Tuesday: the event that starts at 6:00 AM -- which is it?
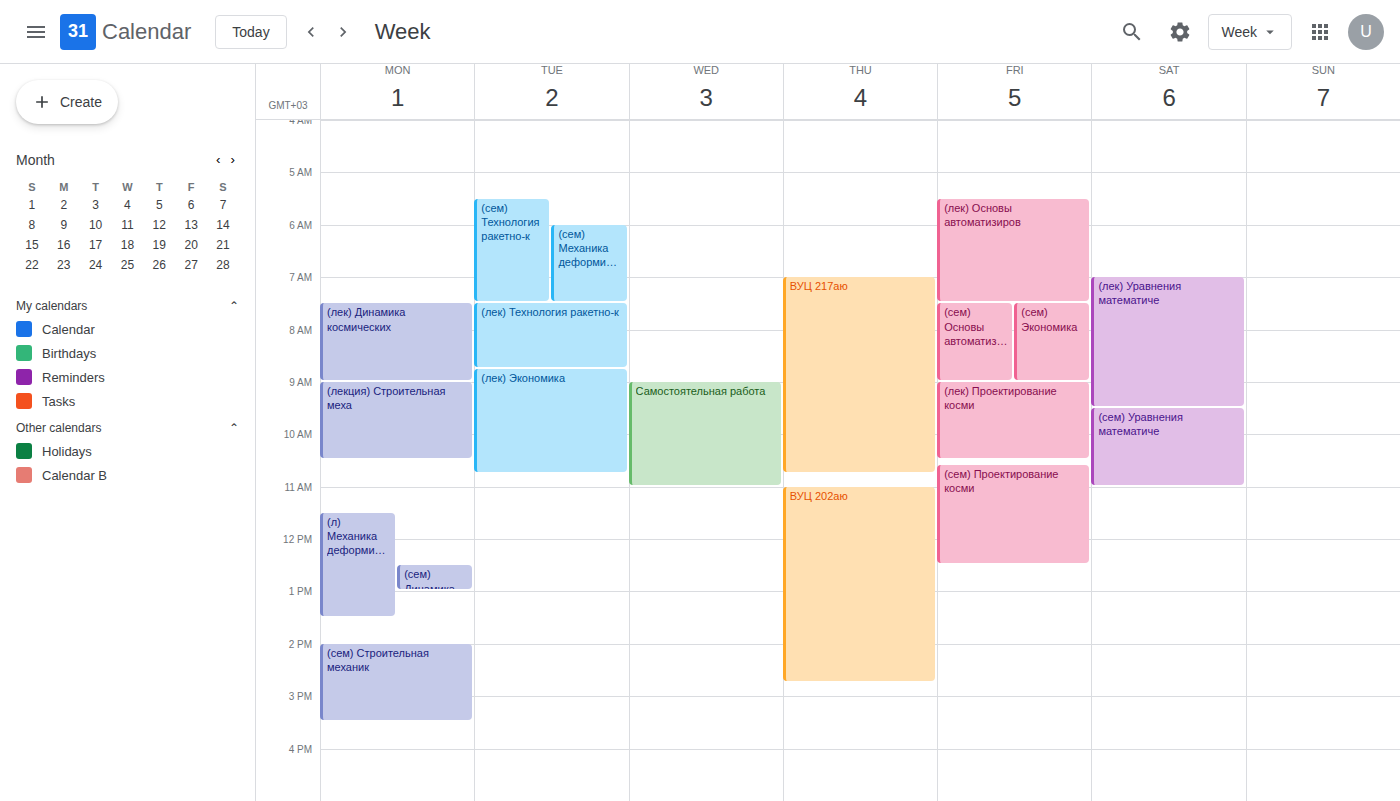
"(сем) Механика деформируем"